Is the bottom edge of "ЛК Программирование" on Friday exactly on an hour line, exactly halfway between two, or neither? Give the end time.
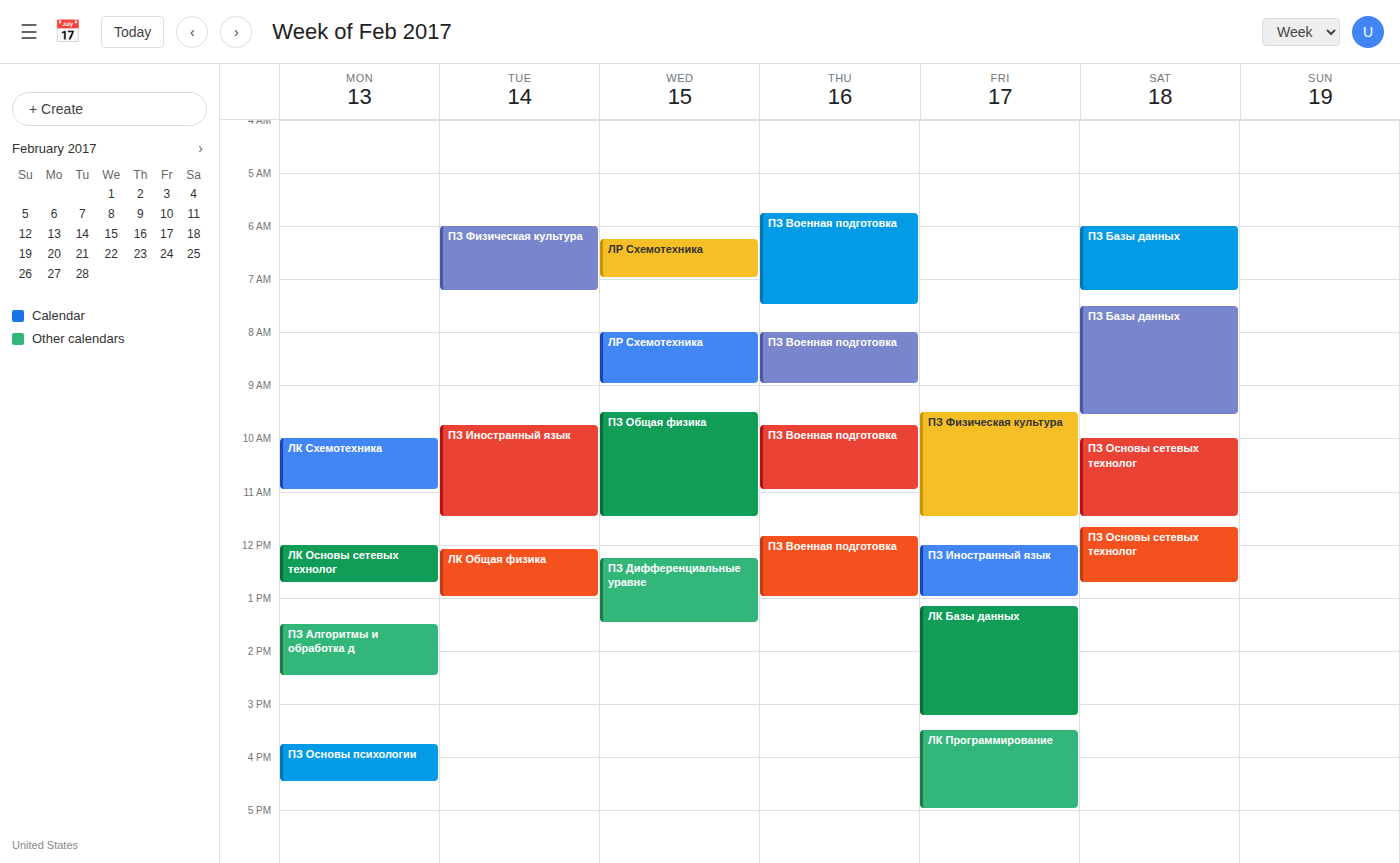
5:00 PM -- exactly on the 5 PM line.